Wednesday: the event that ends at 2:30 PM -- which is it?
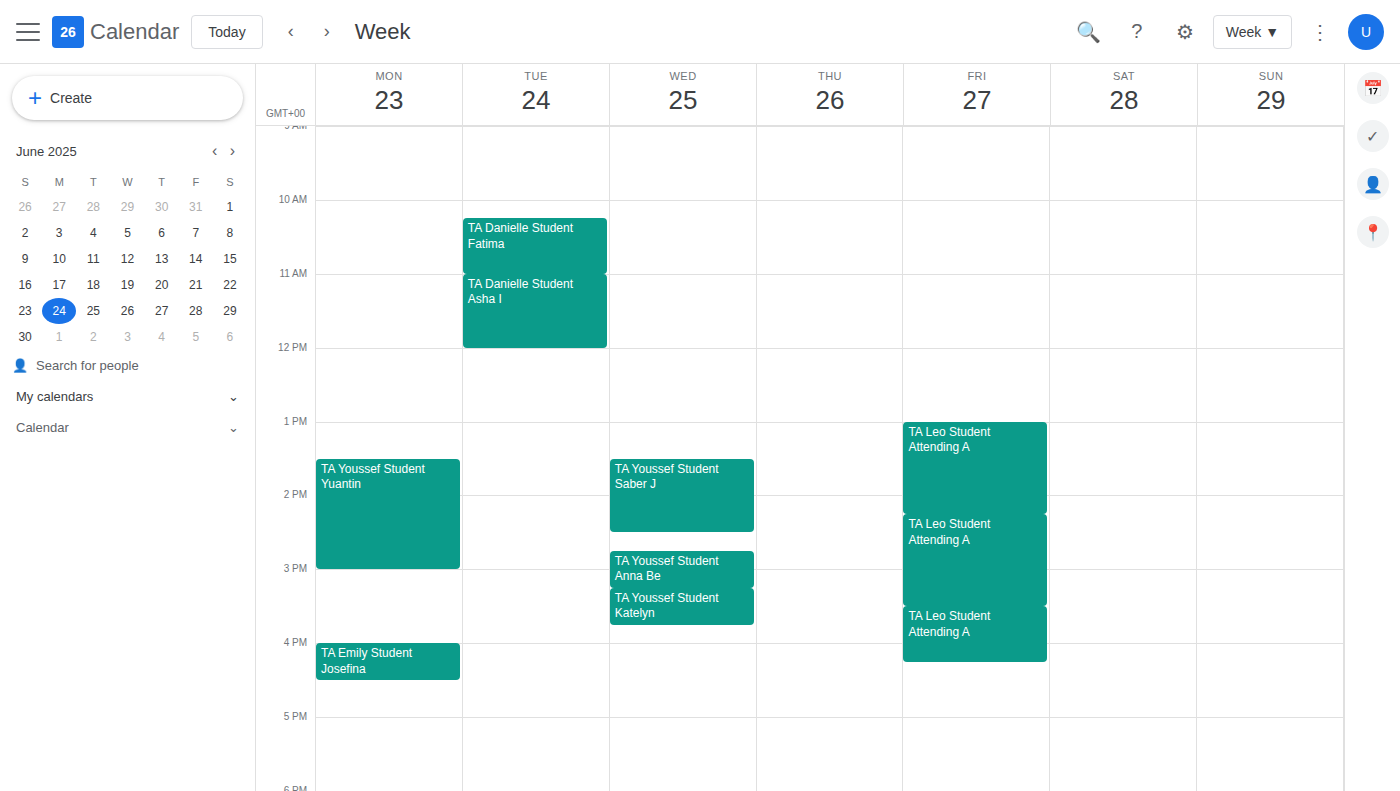
"TA Youssef Student Saber J"